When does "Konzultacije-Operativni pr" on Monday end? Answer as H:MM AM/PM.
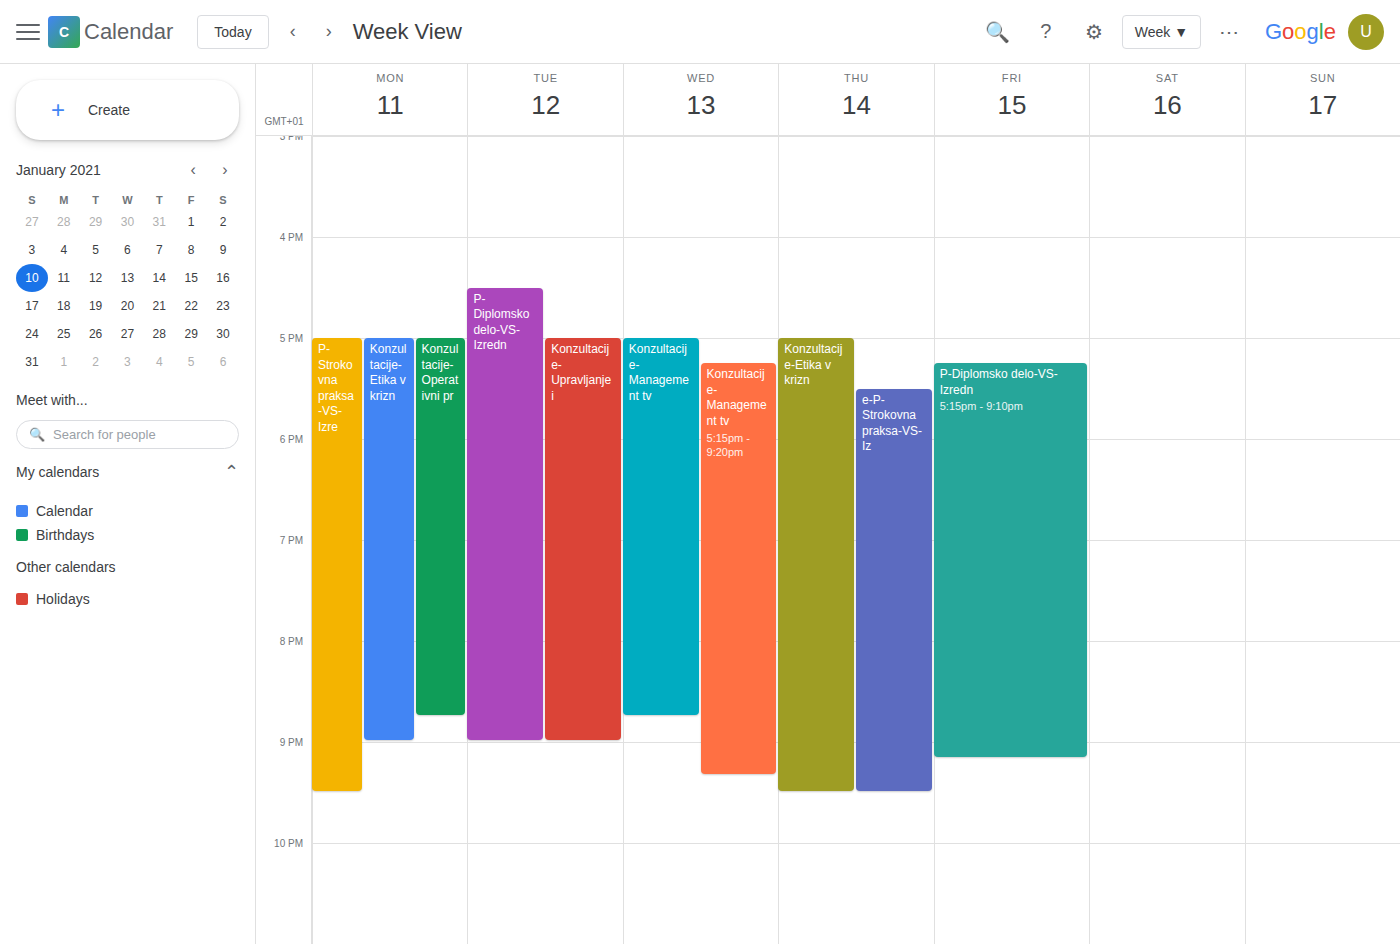
8:45 PM